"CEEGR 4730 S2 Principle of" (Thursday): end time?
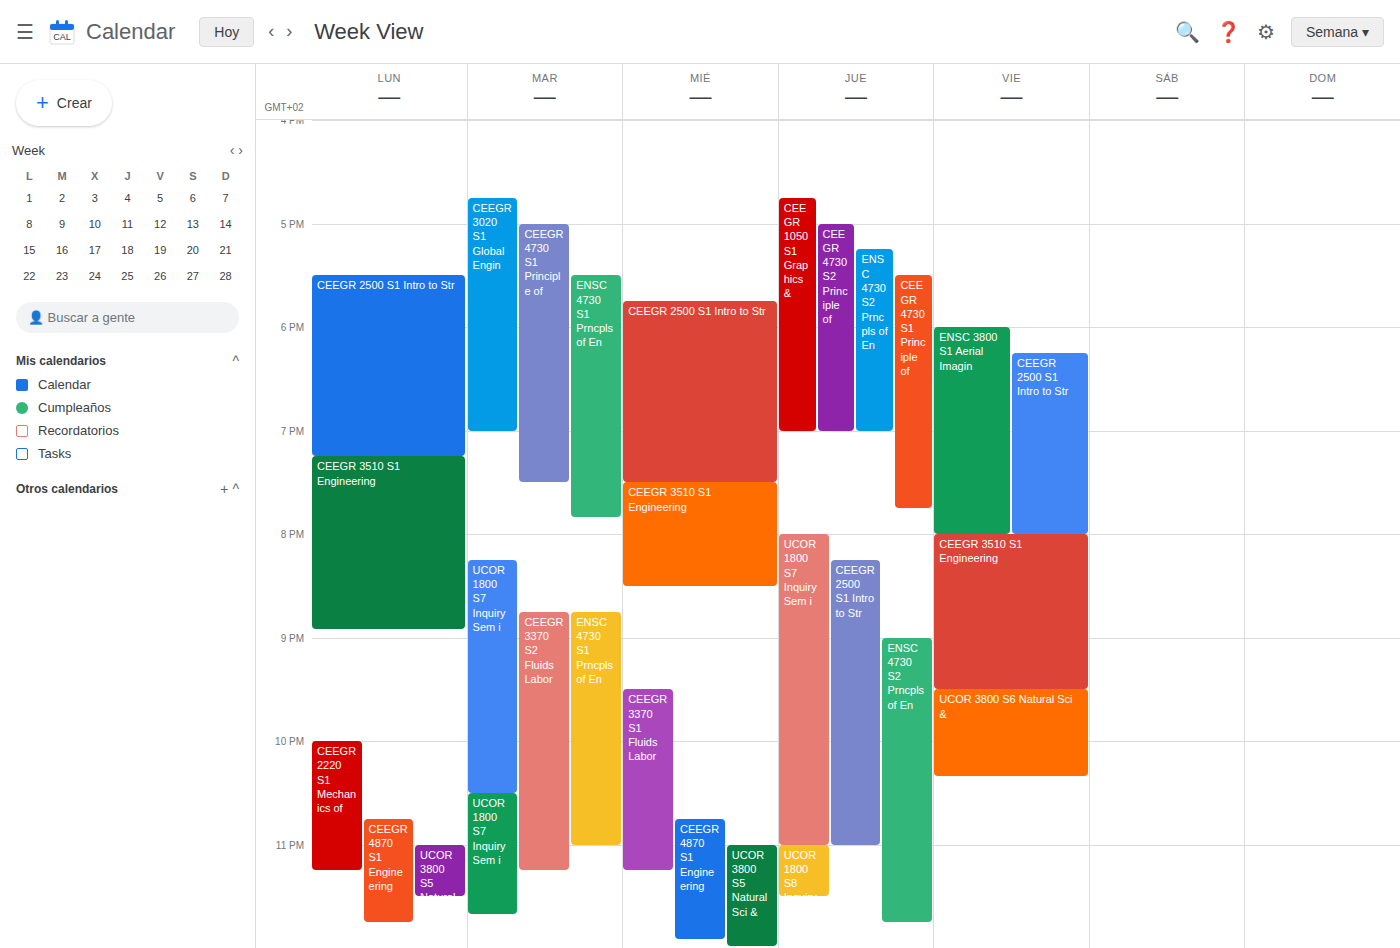
7:00 PM